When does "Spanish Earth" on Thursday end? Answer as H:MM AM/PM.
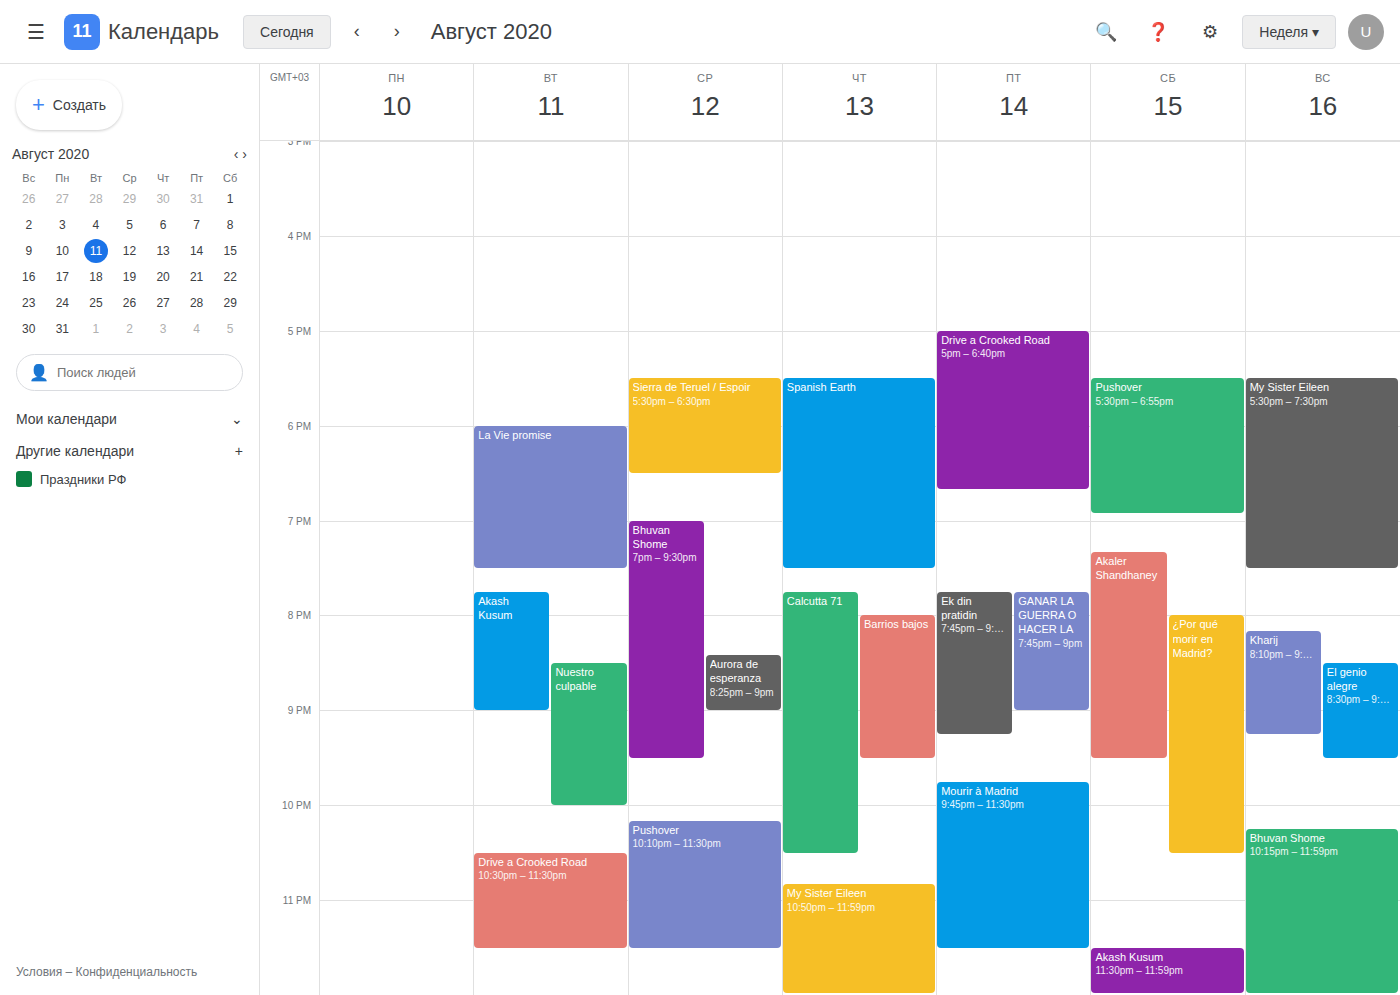
7:30 PM